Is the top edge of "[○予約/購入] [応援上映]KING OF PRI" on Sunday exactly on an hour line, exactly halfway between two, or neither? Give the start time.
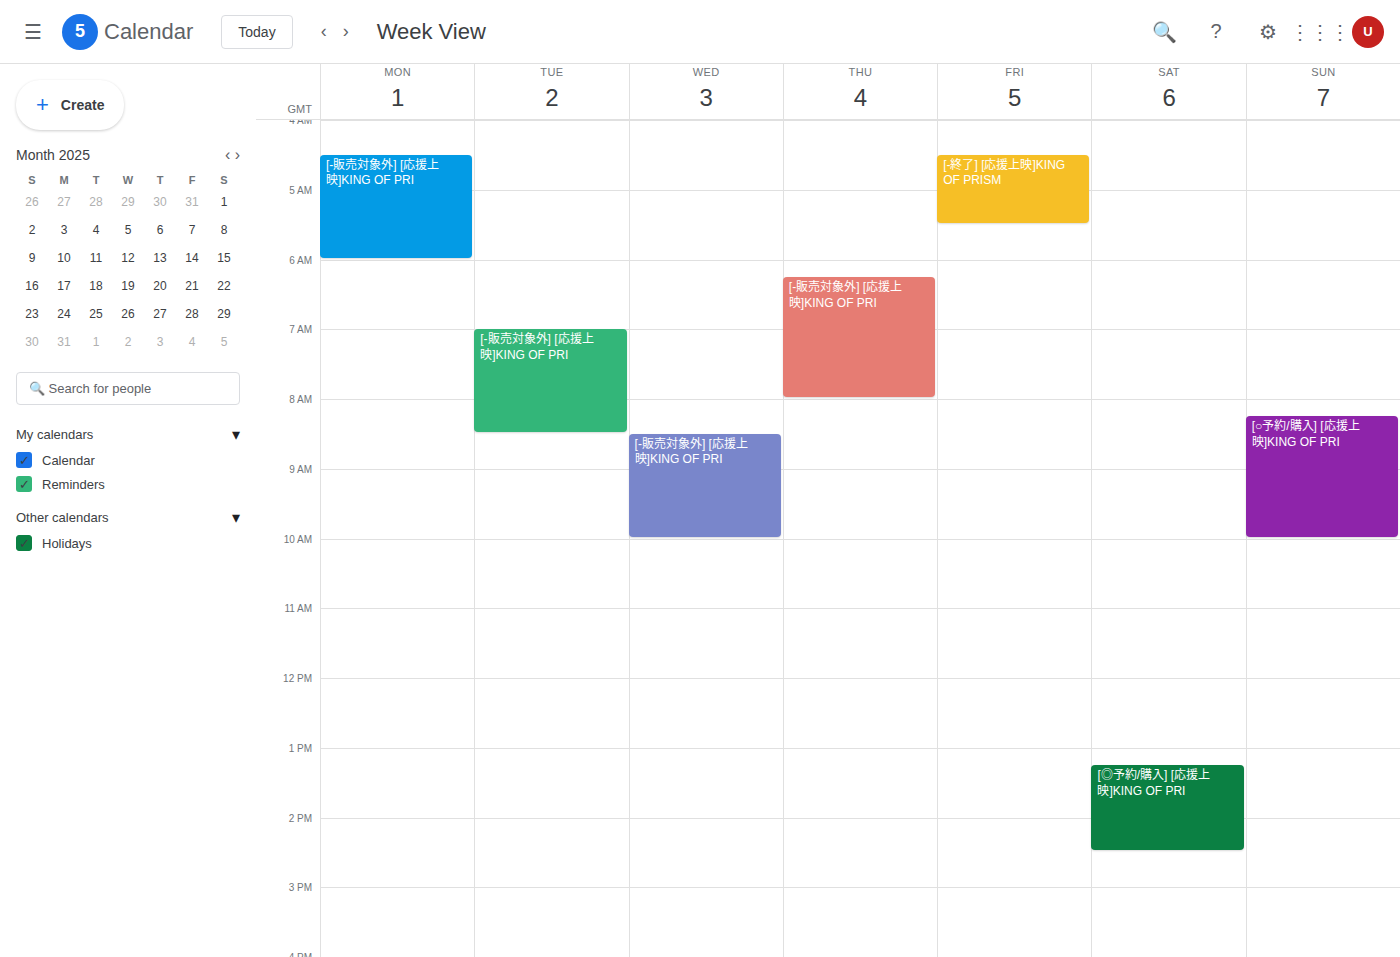
8:15 AM -- neither: a quarter of the way from the 8 AM line to the 9 AM line.